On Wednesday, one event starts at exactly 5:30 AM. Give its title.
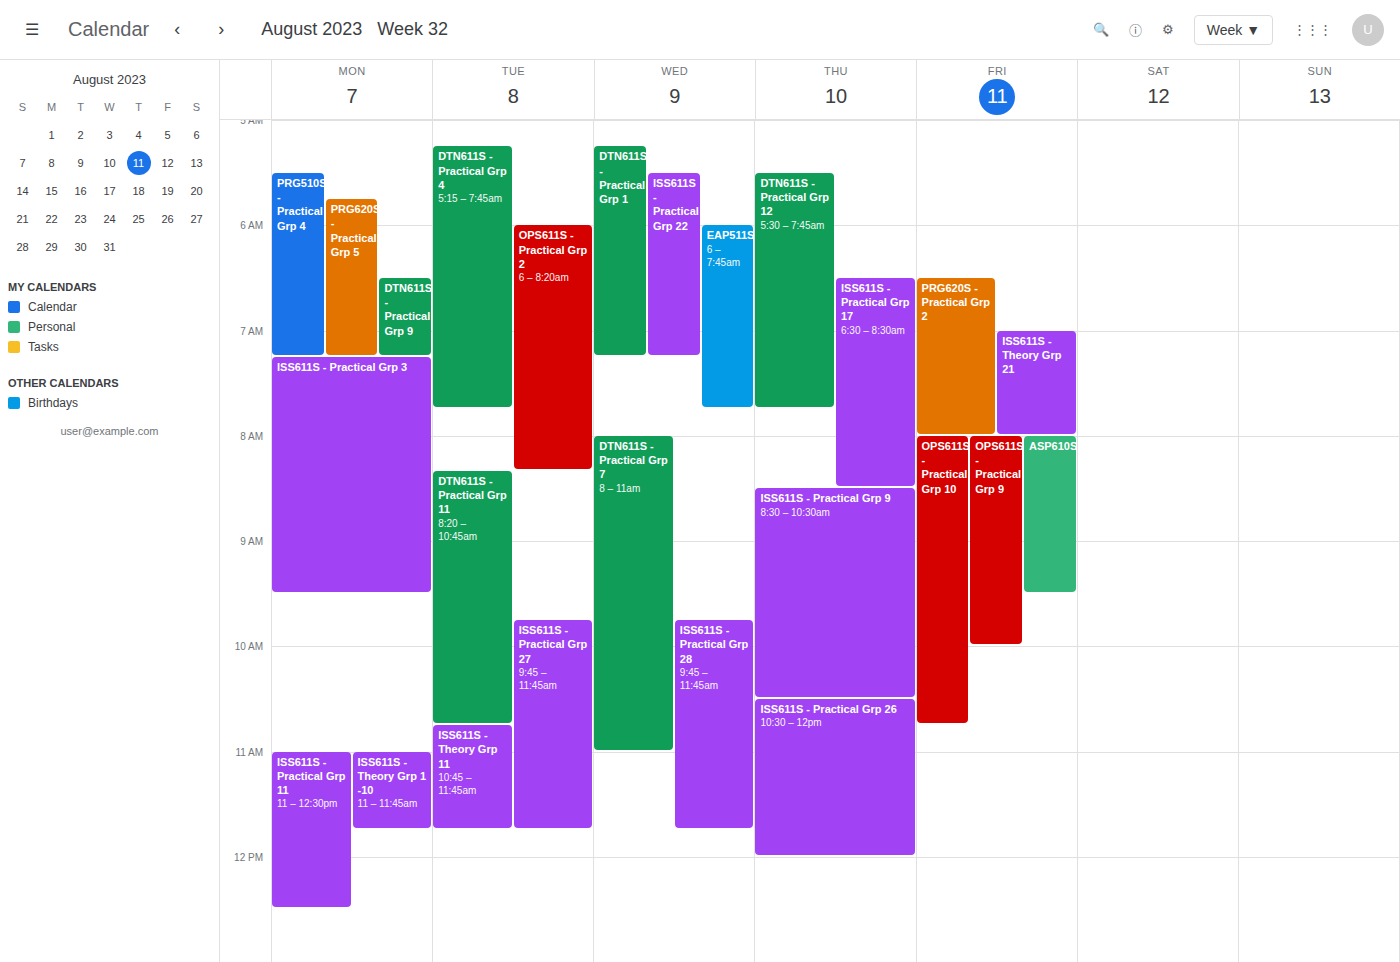
"ISS611S - Practical Grp 22"